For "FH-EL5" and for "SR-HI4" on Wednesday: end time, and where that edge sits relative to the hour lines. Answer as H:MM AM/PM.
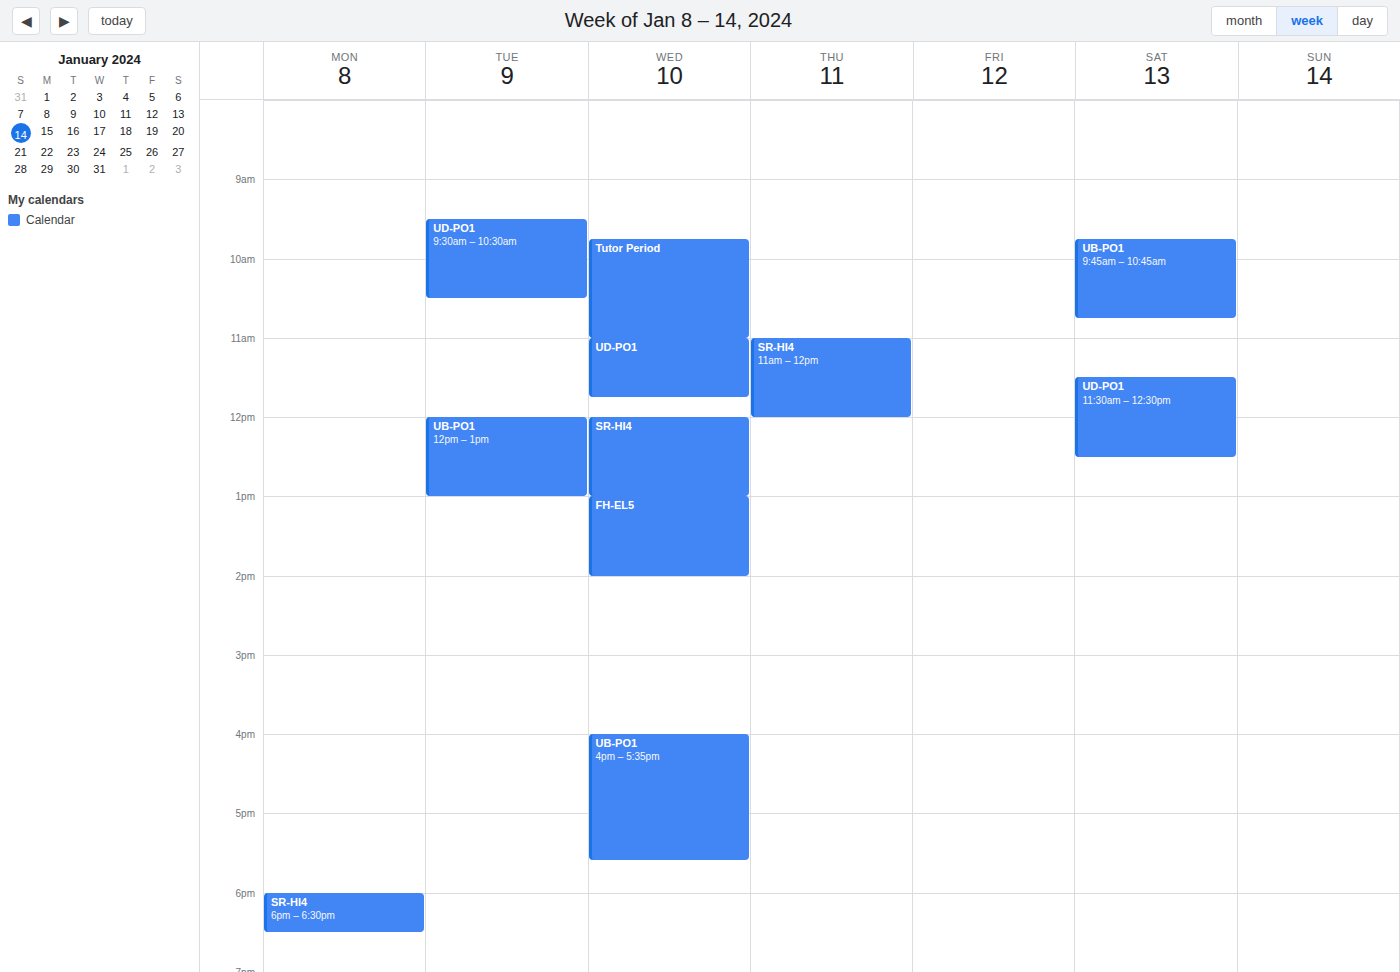
"FH-EL5": 2:00 PM, exactly on the 2 PM line. "SR-HI4": 1:00 PM, exactly on the 1 PM line.